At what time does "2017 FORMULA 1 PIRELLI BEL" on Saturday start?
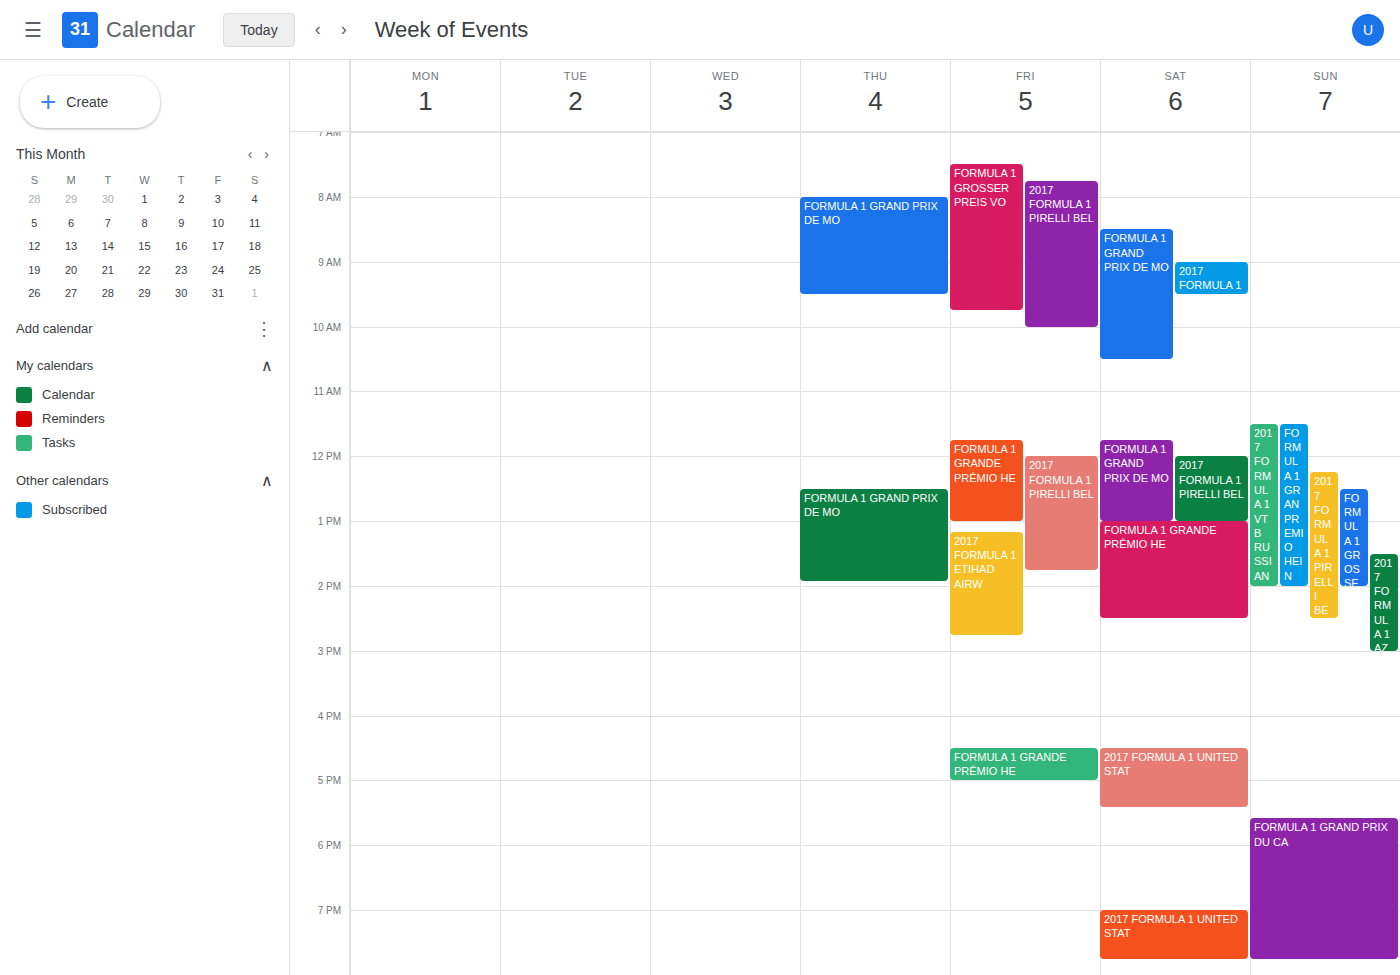
12:00 PM